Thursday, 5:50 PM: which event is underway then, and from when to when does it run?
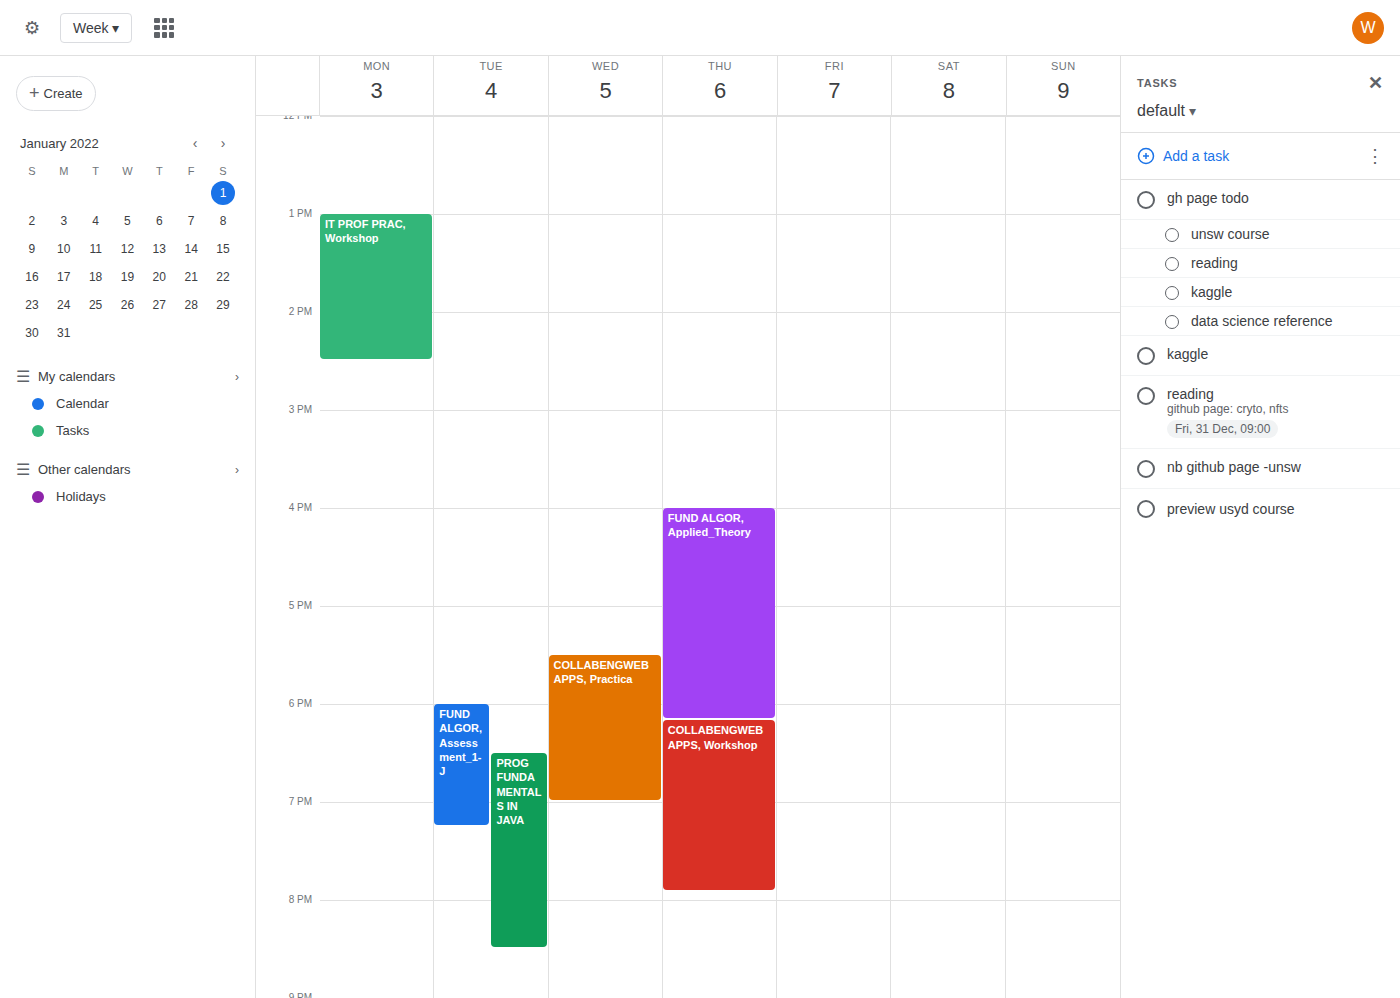
"FUND ALGOR, Applied_Theory", 4:00 PM to 6:10 PM